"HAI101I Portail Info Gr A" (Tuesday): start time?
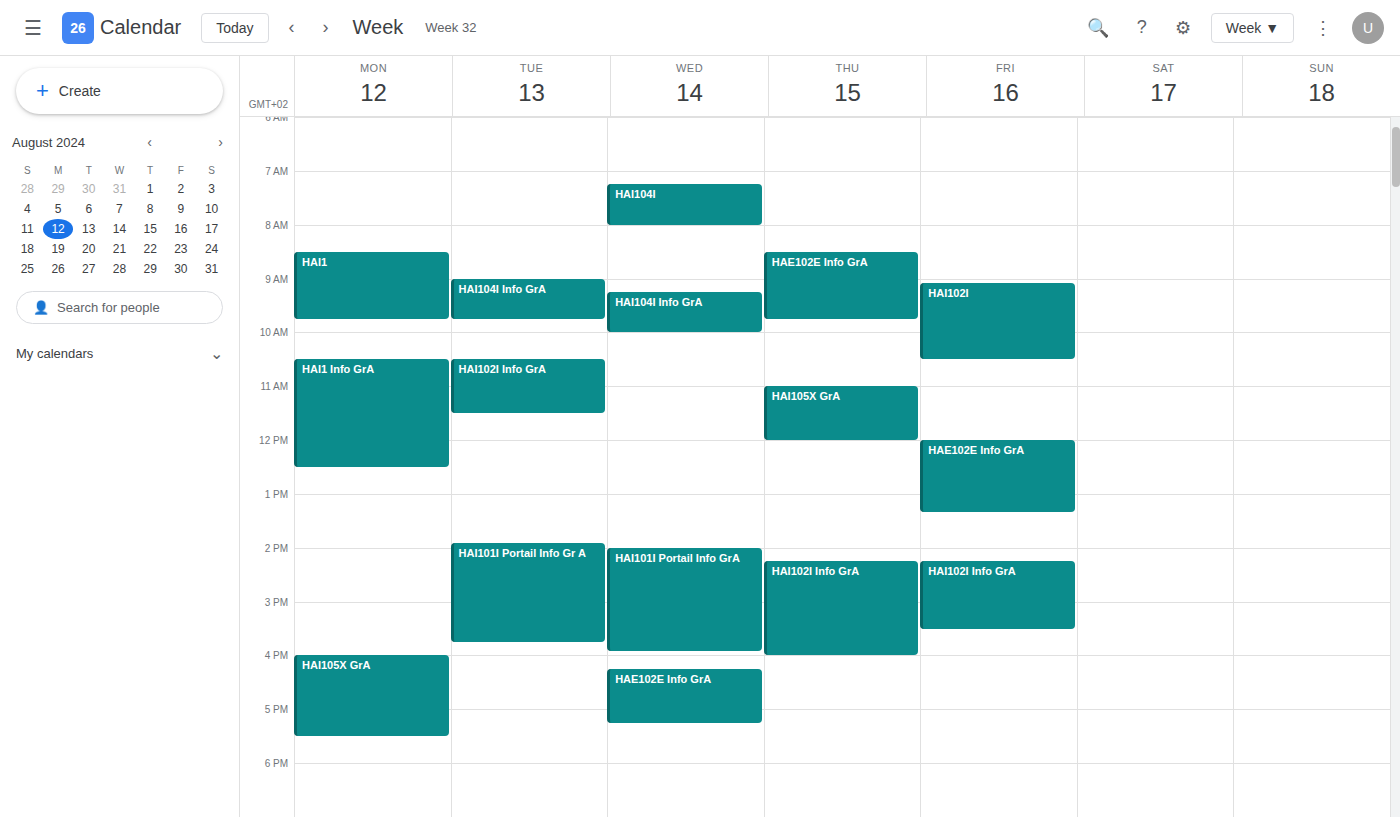
1:55 PM